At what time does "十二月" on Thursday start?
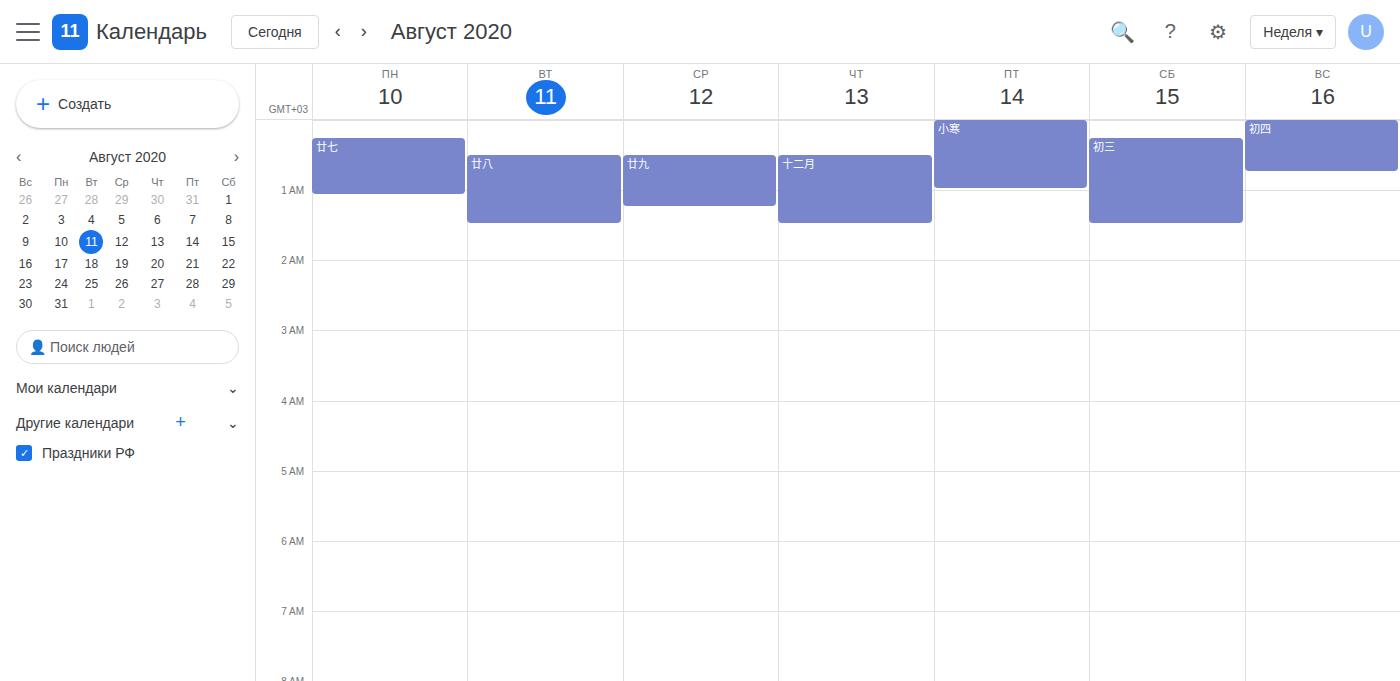
12:30 AM